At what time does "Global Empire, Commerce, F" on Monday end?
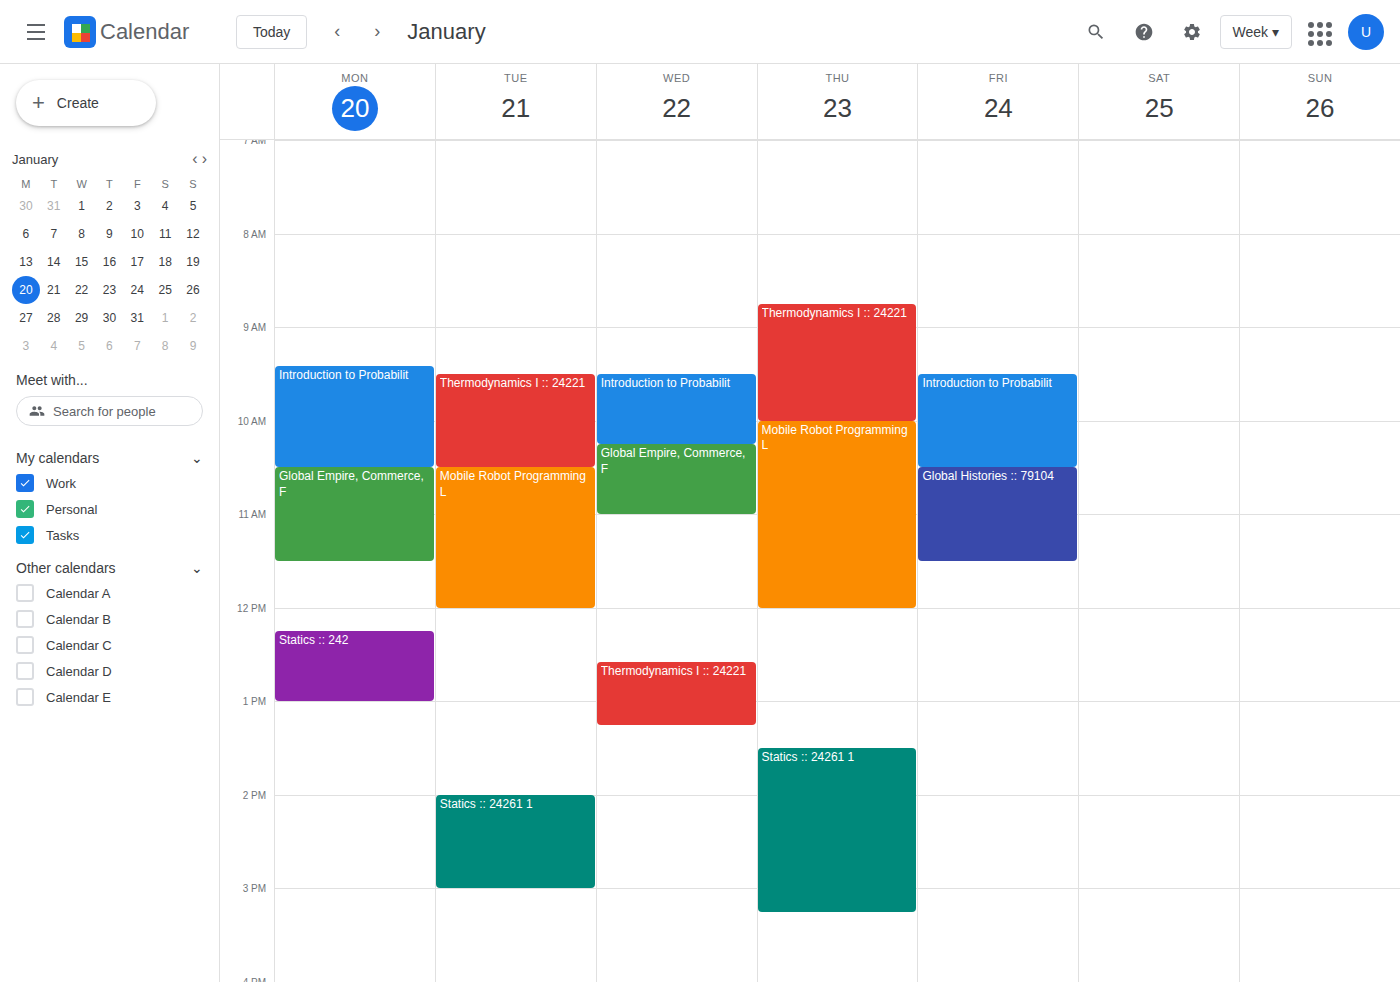
11:30 AM